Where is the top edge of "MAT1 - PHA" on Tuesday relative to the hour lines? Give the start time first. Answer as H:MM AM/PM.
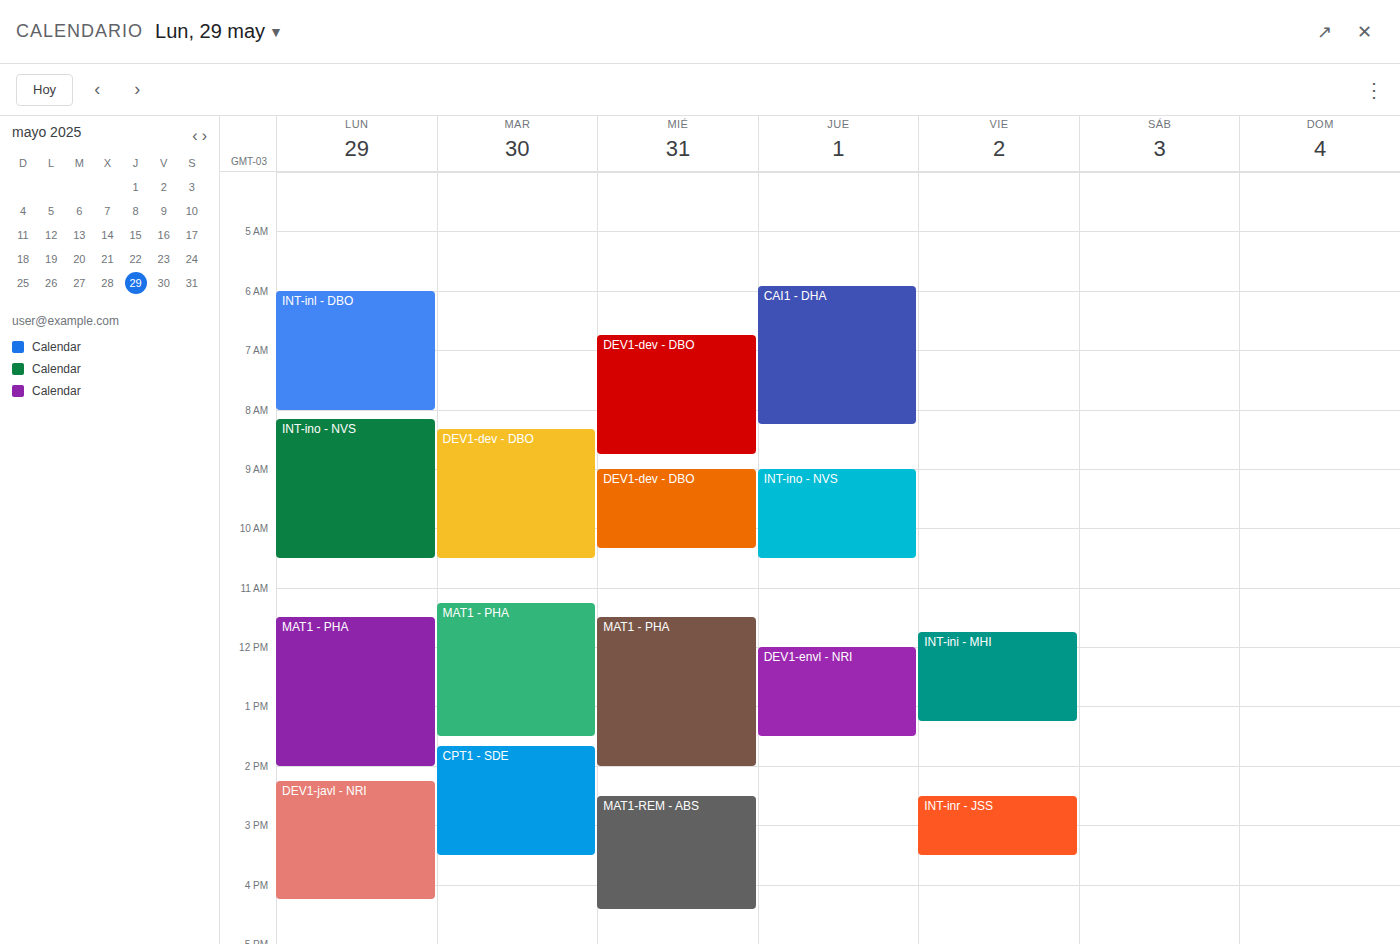
11:15 AM -- neither: a quarter of the way from the 11 AM line to the 12 PM line.